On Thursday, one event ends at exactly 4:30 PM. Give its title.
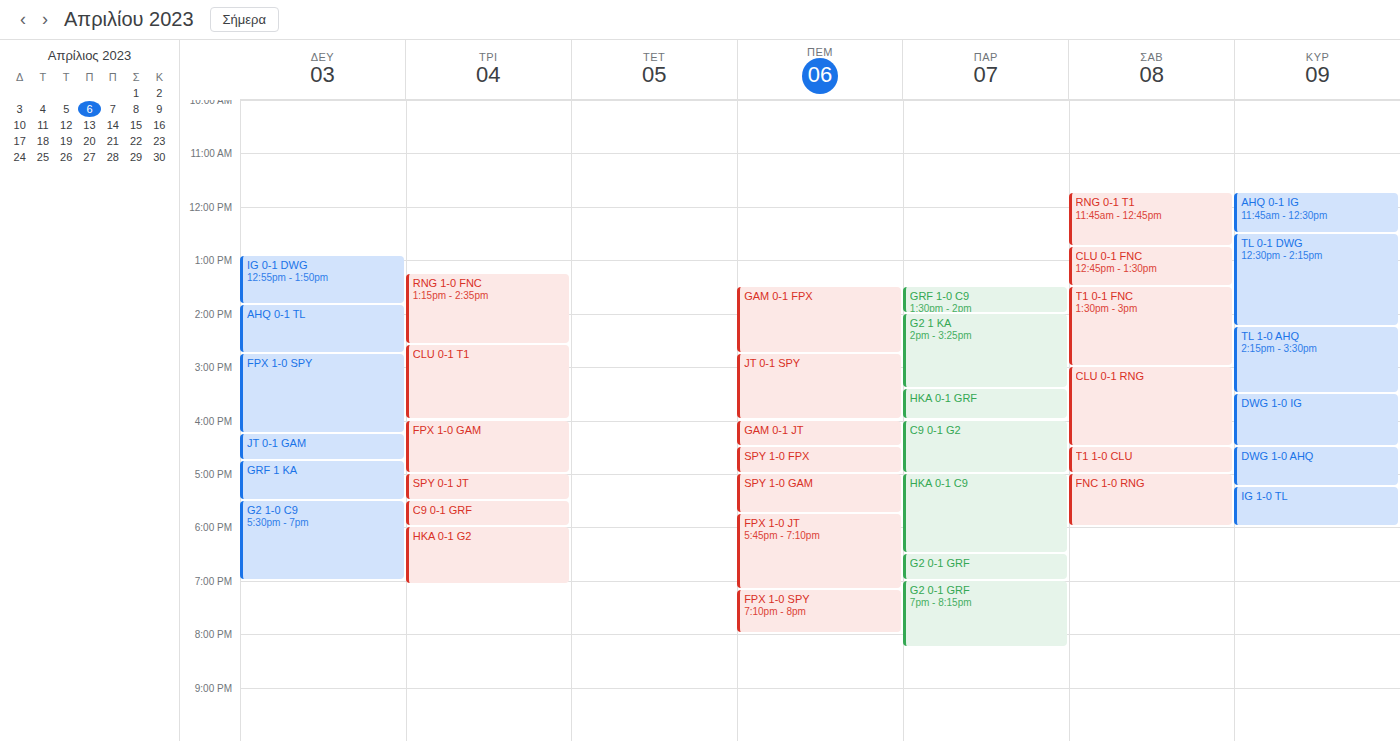
"GAM 0-1 JT"